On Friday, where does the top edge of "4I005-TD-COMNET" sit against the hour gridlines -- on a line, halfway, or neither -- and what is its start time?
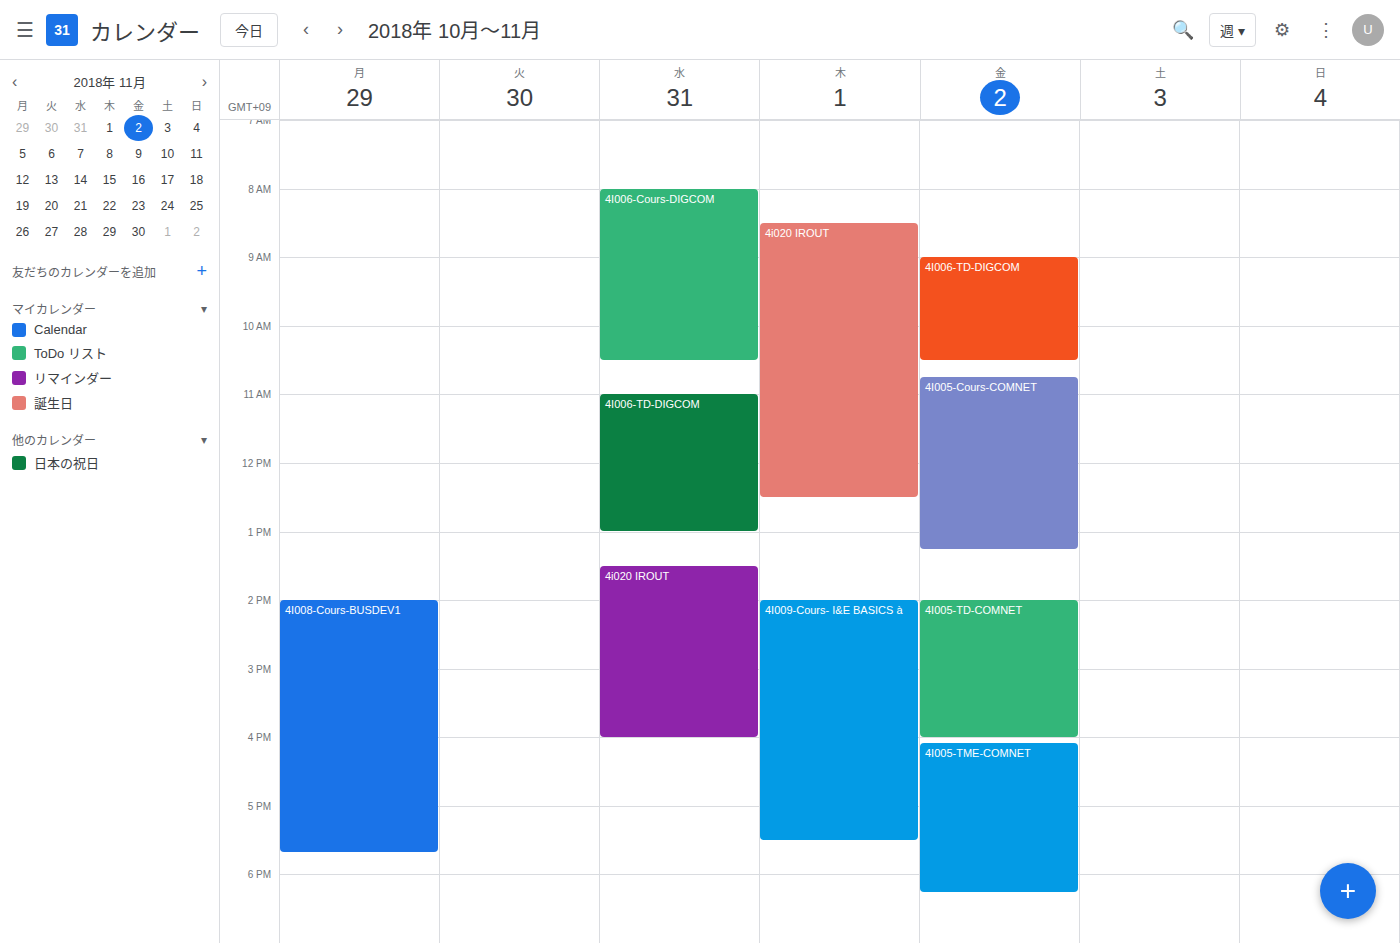
14:00 -- exactly on the 14:00 line.